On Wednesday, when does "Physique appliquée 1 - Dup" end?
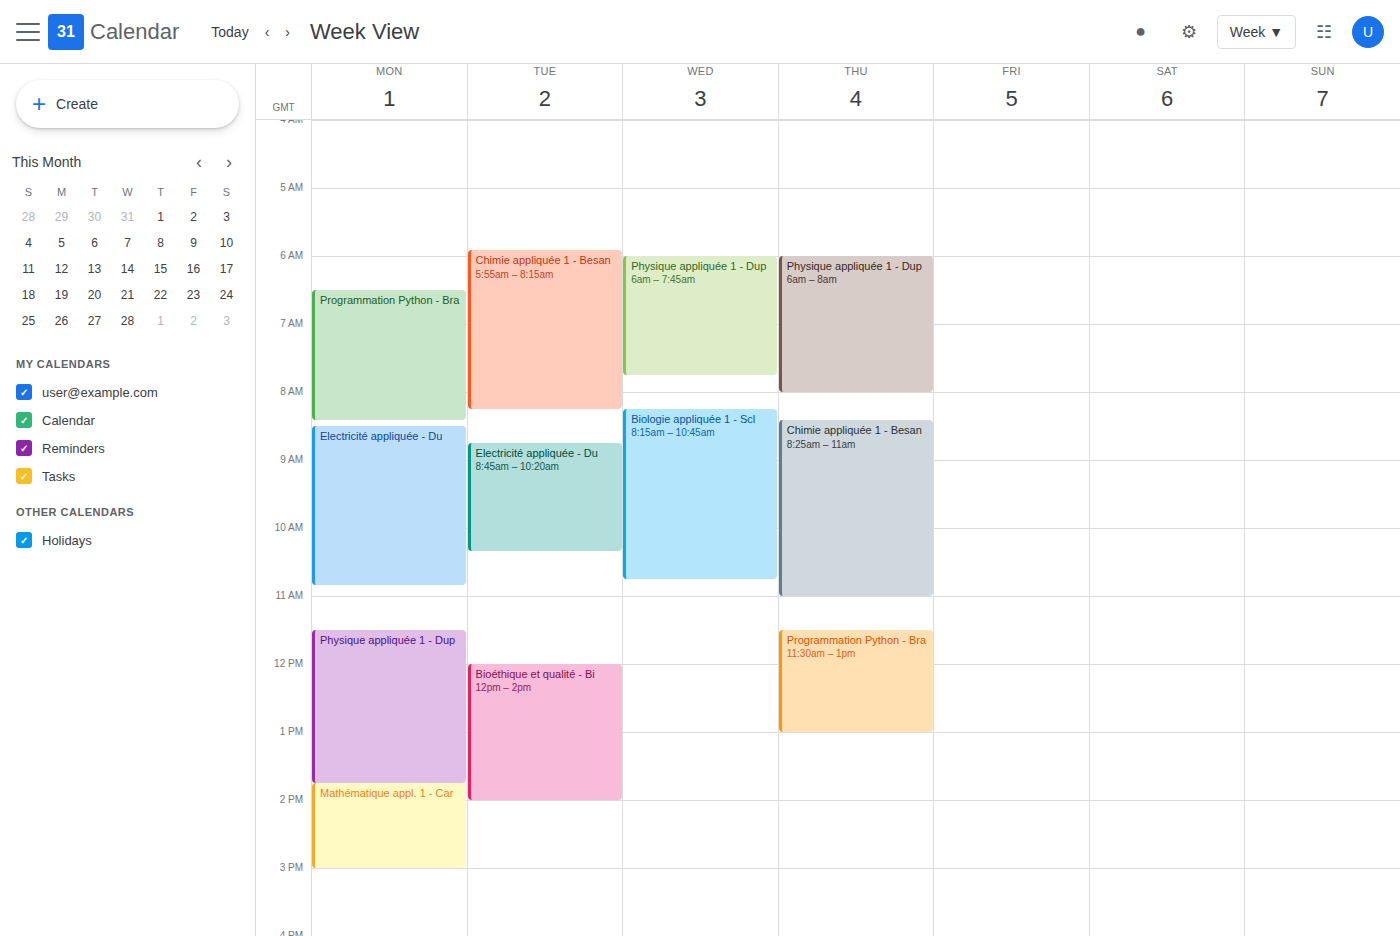
7:45 AM